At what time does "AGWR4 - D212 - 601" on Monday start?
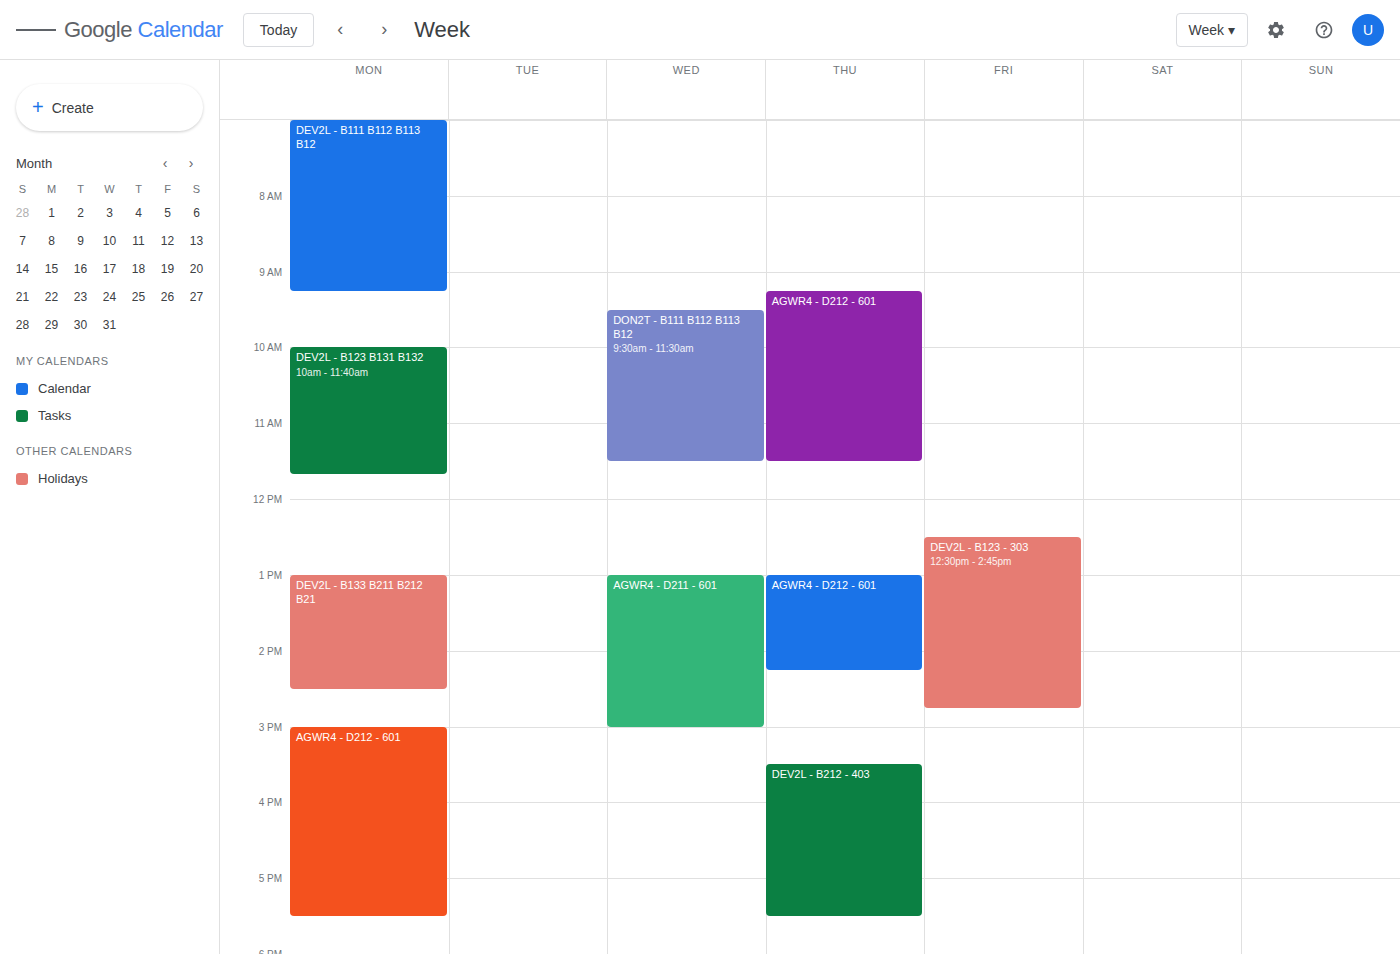
3:00 PM